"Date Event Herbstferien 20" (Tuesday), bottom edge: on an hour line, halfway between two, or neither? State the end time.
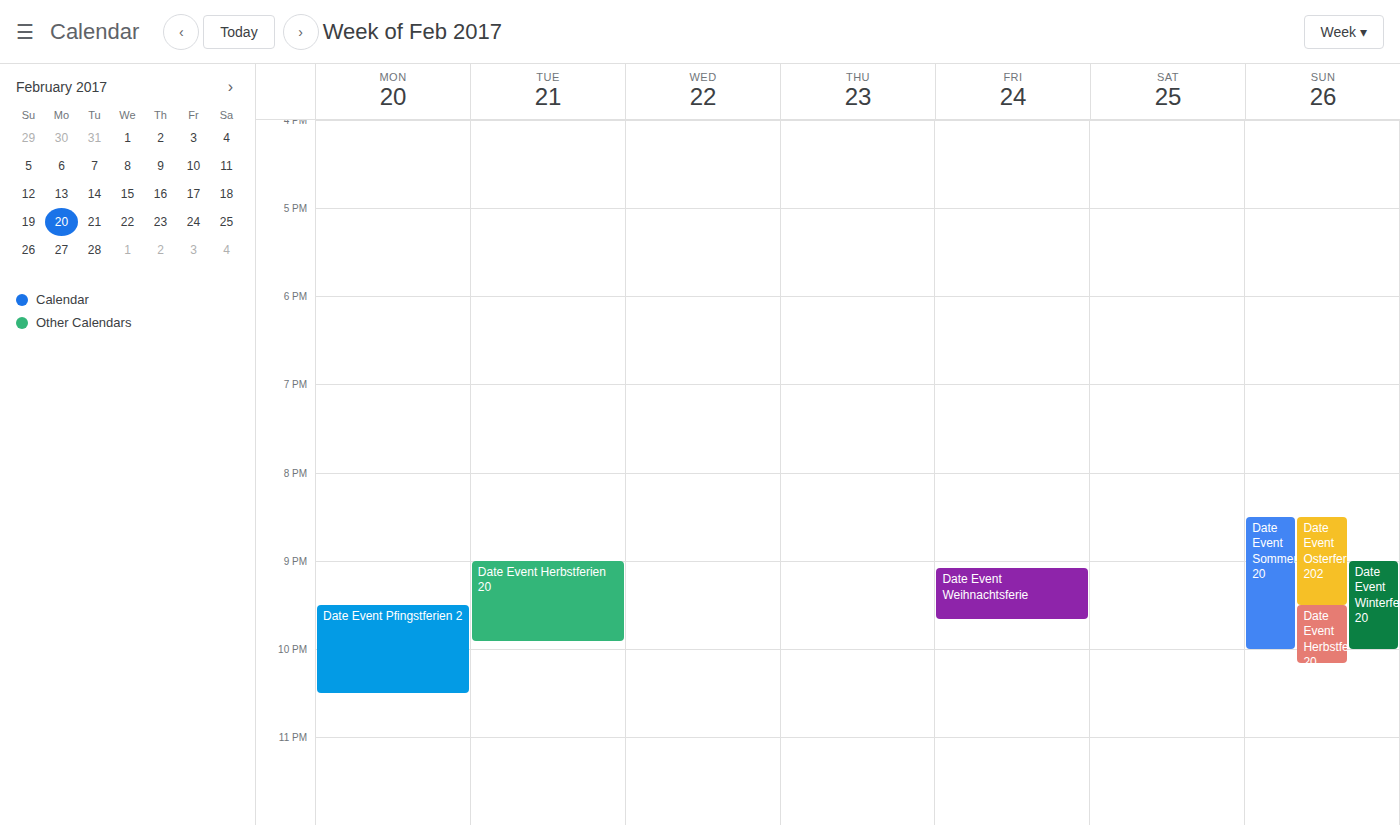
9:55 PM -- neither: 55 minutes below the 9 PM line and 5 minutes above the 10 PM line.